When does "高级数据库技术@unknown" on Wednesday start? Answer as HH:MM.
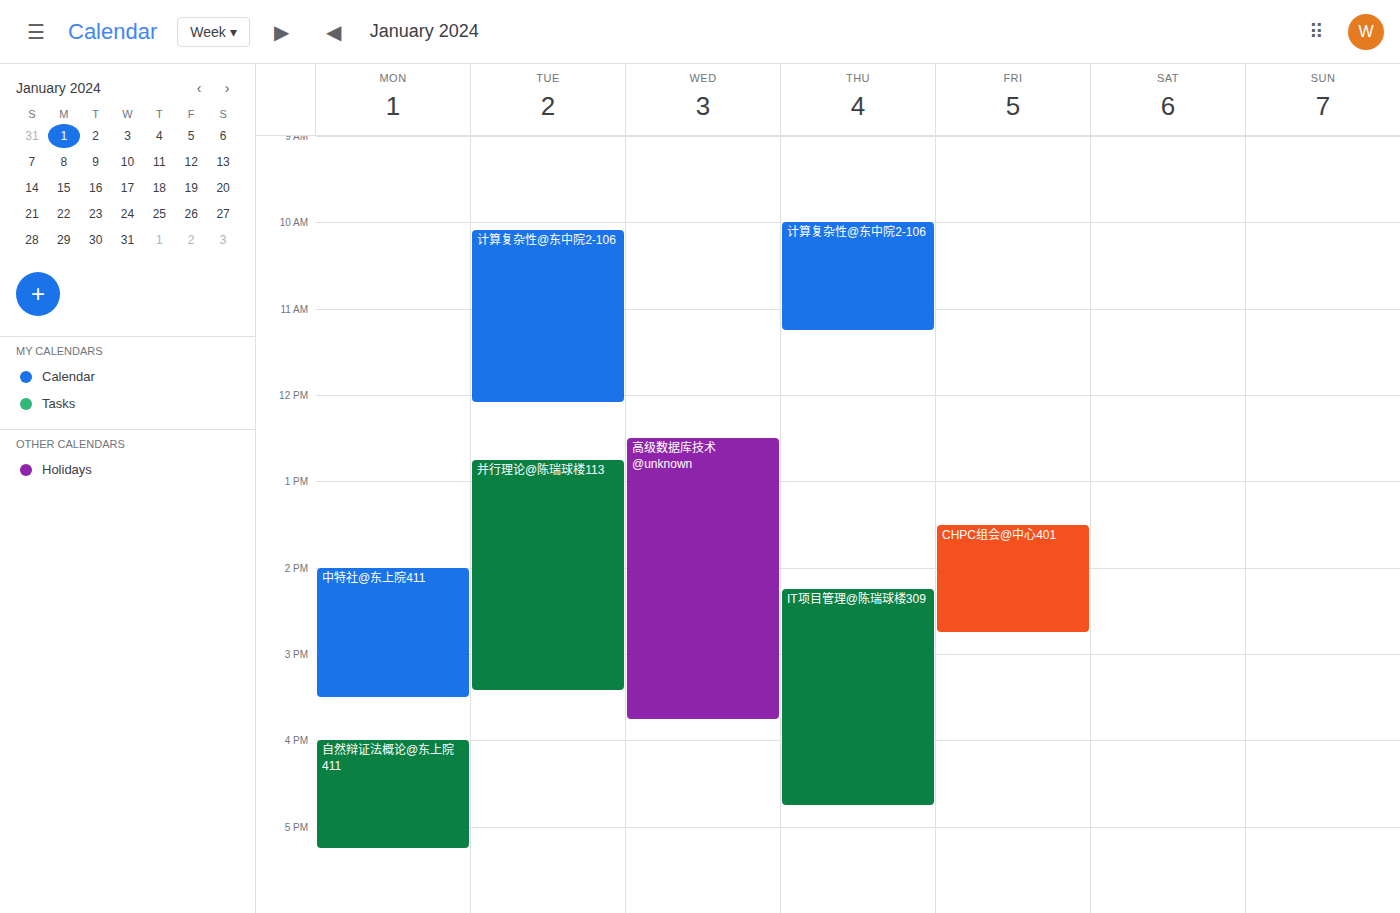
12:30